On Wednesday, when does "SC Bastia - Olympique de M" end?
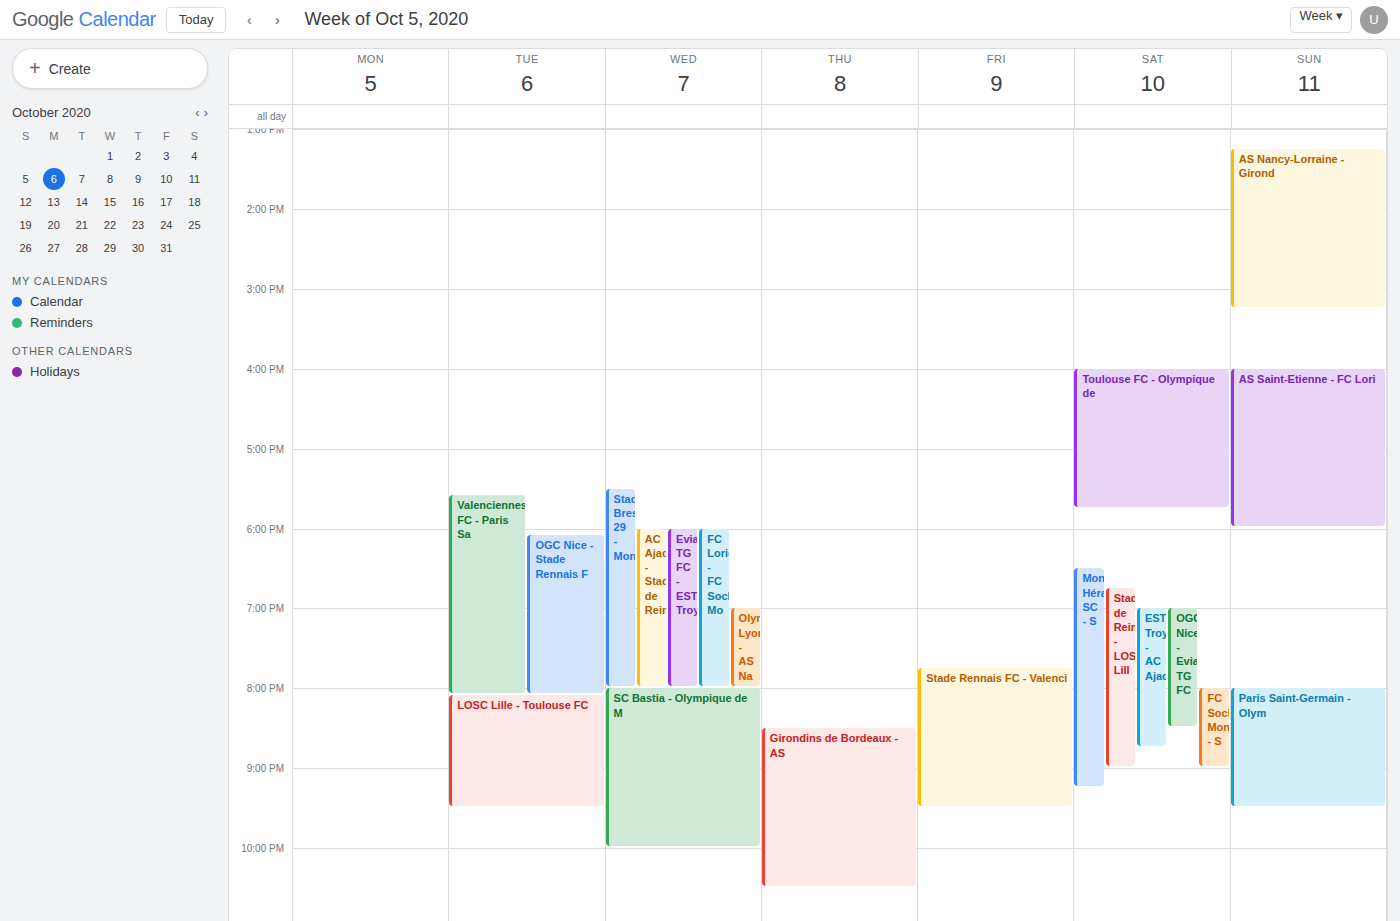
10:00 PM